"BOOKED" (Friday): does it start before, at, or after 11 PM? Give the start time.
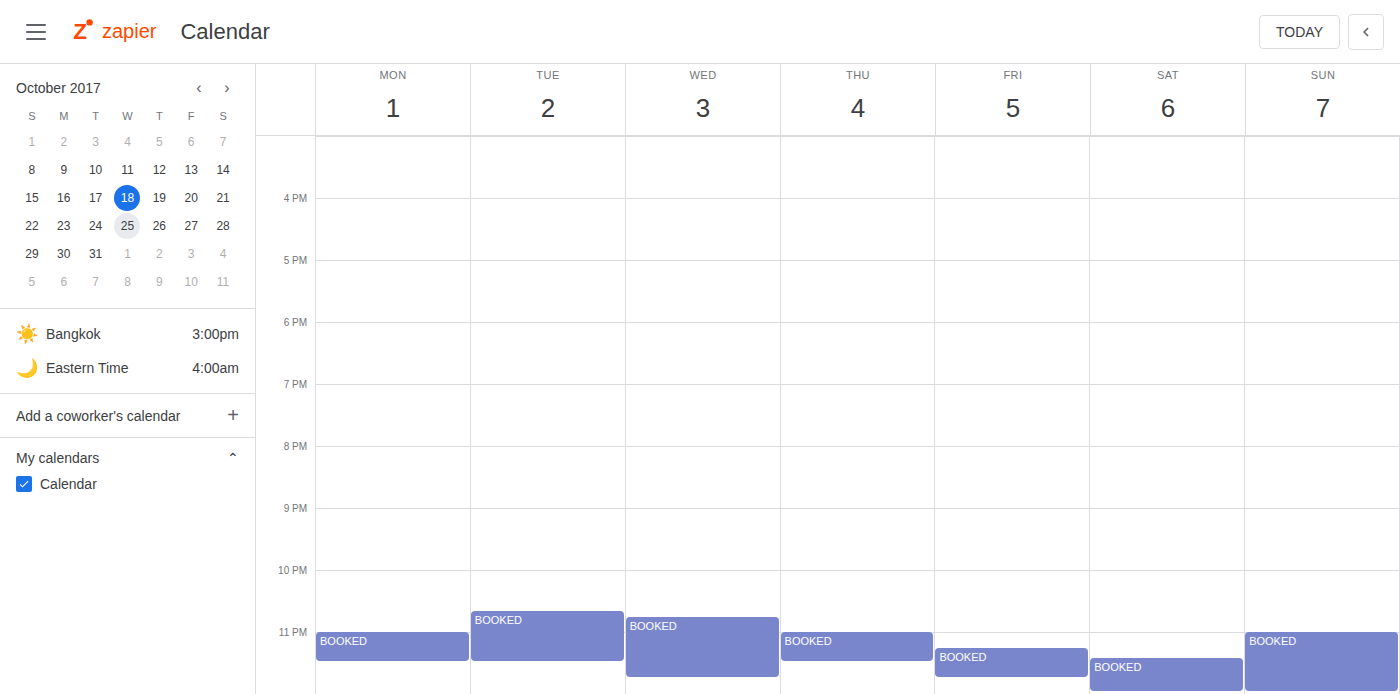
11:15 PM -- after 11 PM, 15 minutes below the 11 PM line.